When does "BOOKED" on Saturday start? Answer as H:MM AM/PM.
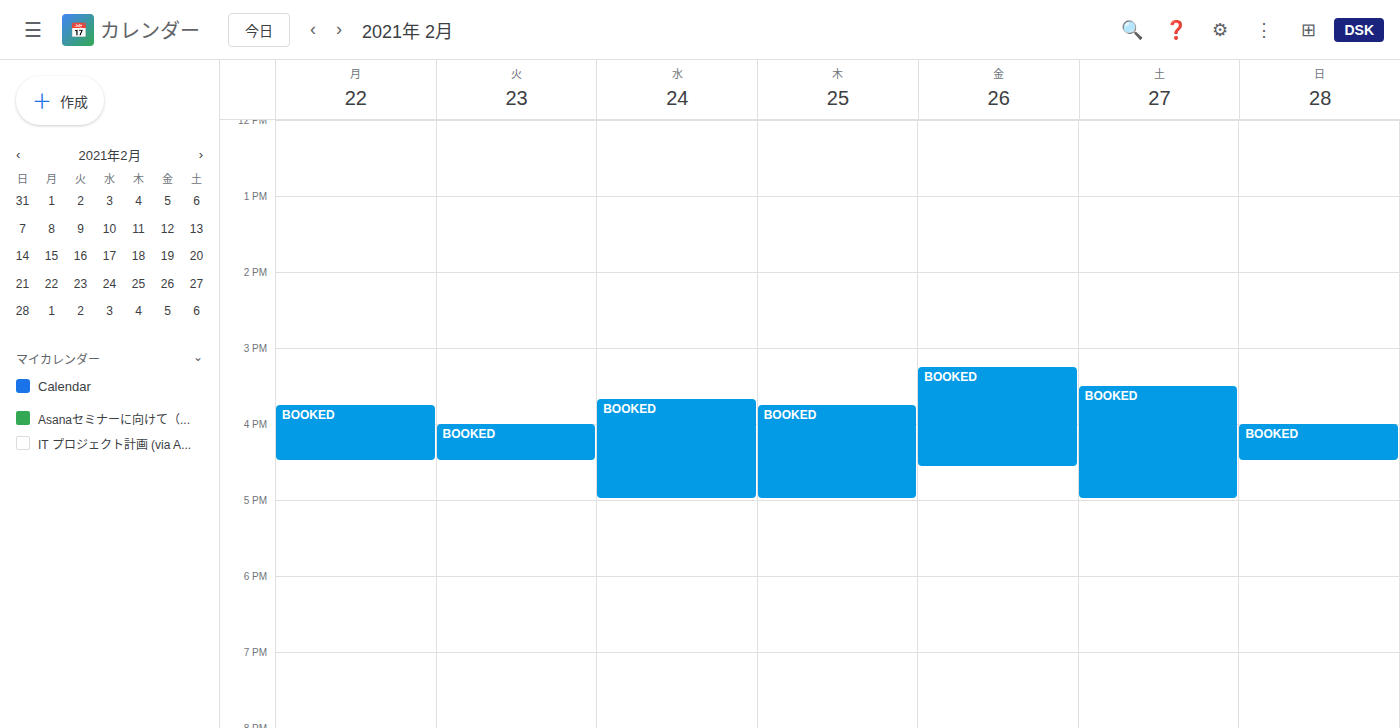
3:30 PM